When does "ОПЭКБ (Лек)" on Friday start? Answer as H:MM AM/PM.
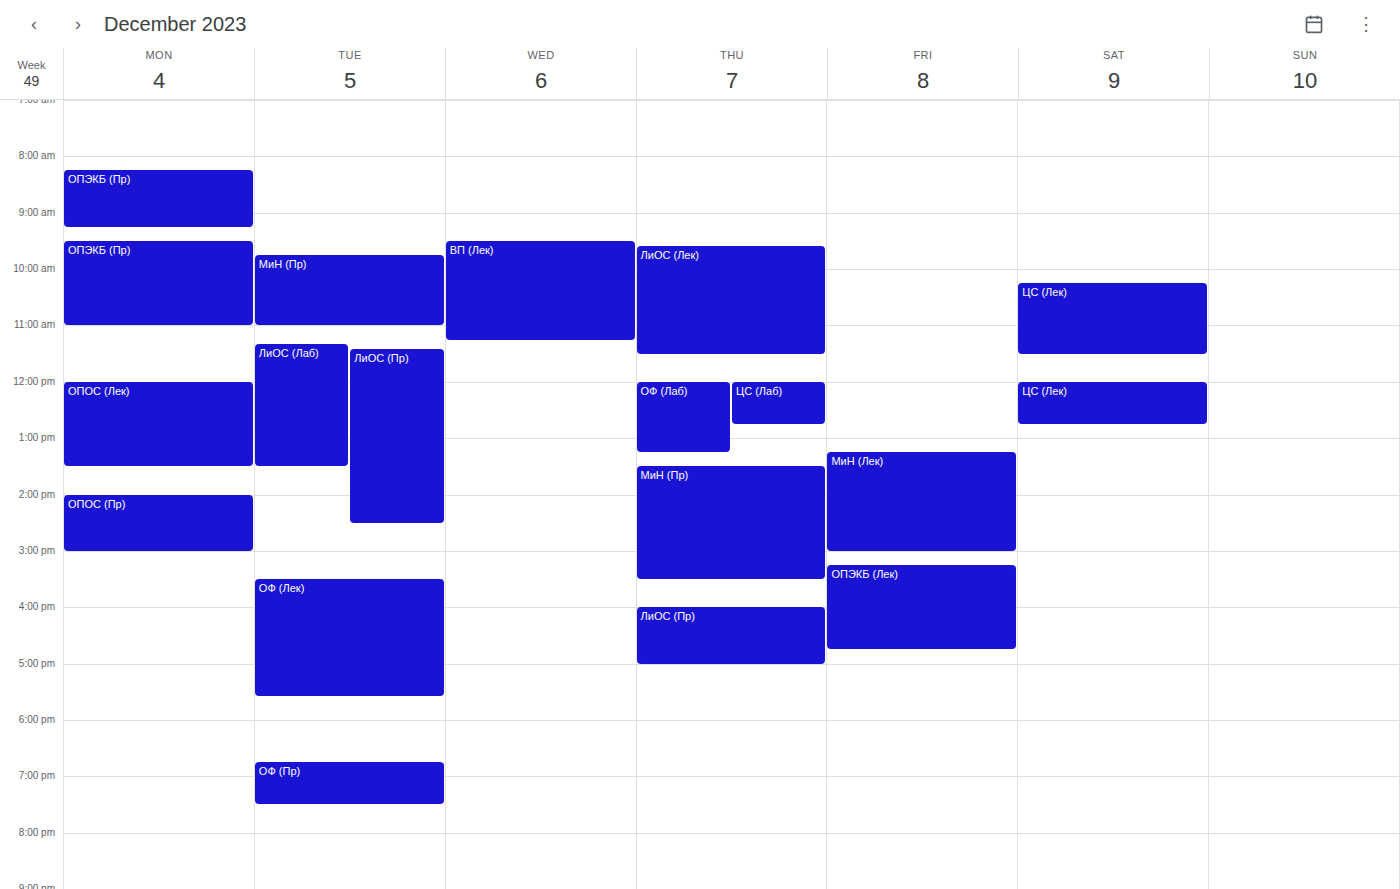
3:15 PM